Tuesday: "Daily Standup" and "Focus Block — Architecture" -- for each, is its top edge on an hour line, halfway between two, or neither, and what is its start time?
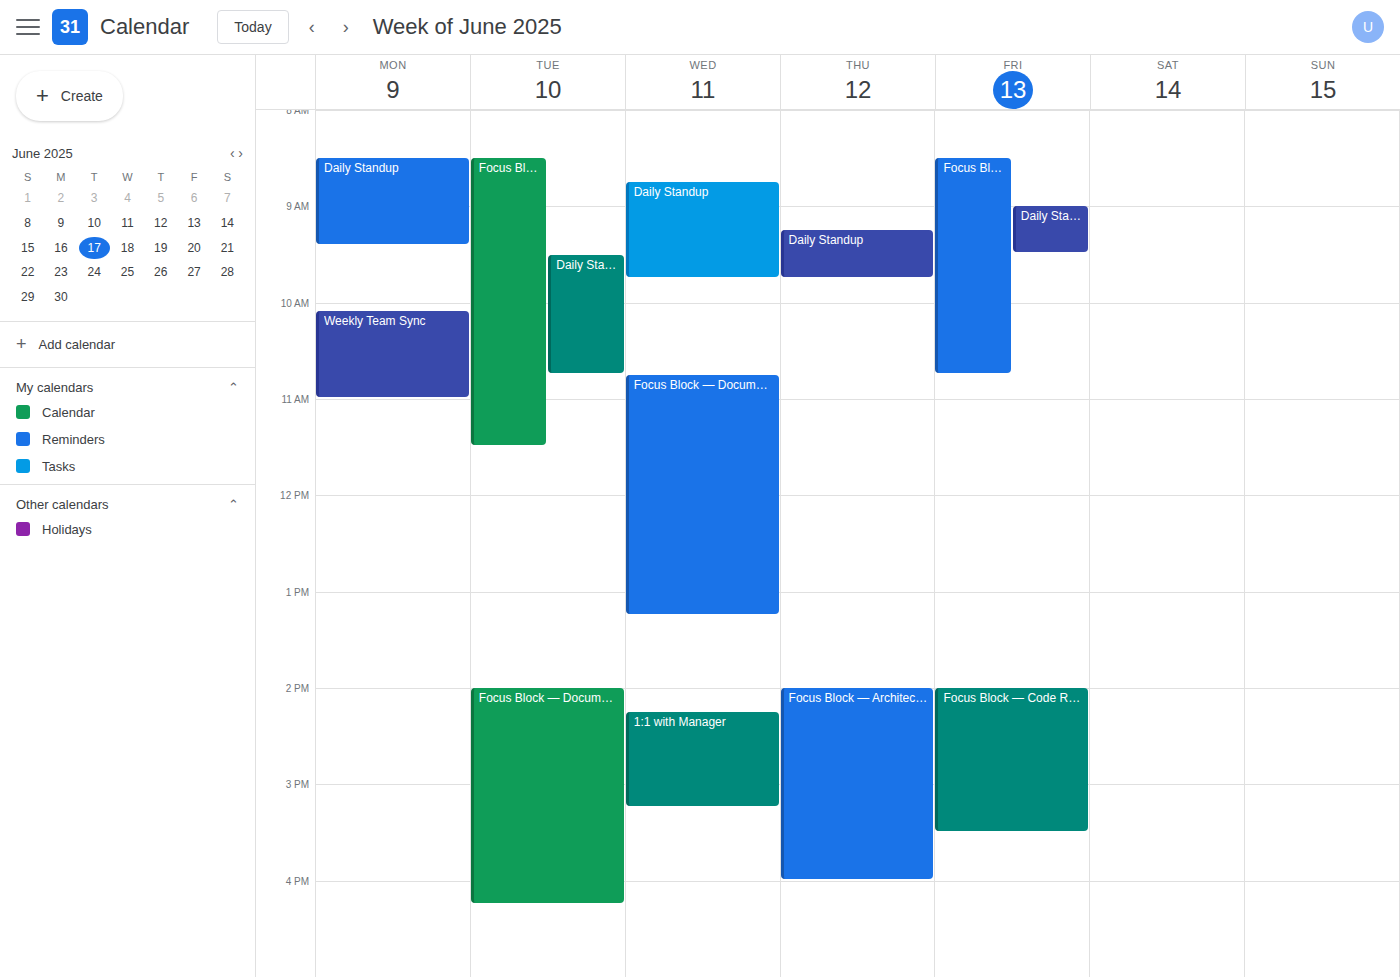
"Daily Standup": 9:30 AM, halfway between the 9 AM and 10 AM lines. "Focus Block — Architecture": 8:30 AM, halfway between the 8 AM and 9 AM lines.